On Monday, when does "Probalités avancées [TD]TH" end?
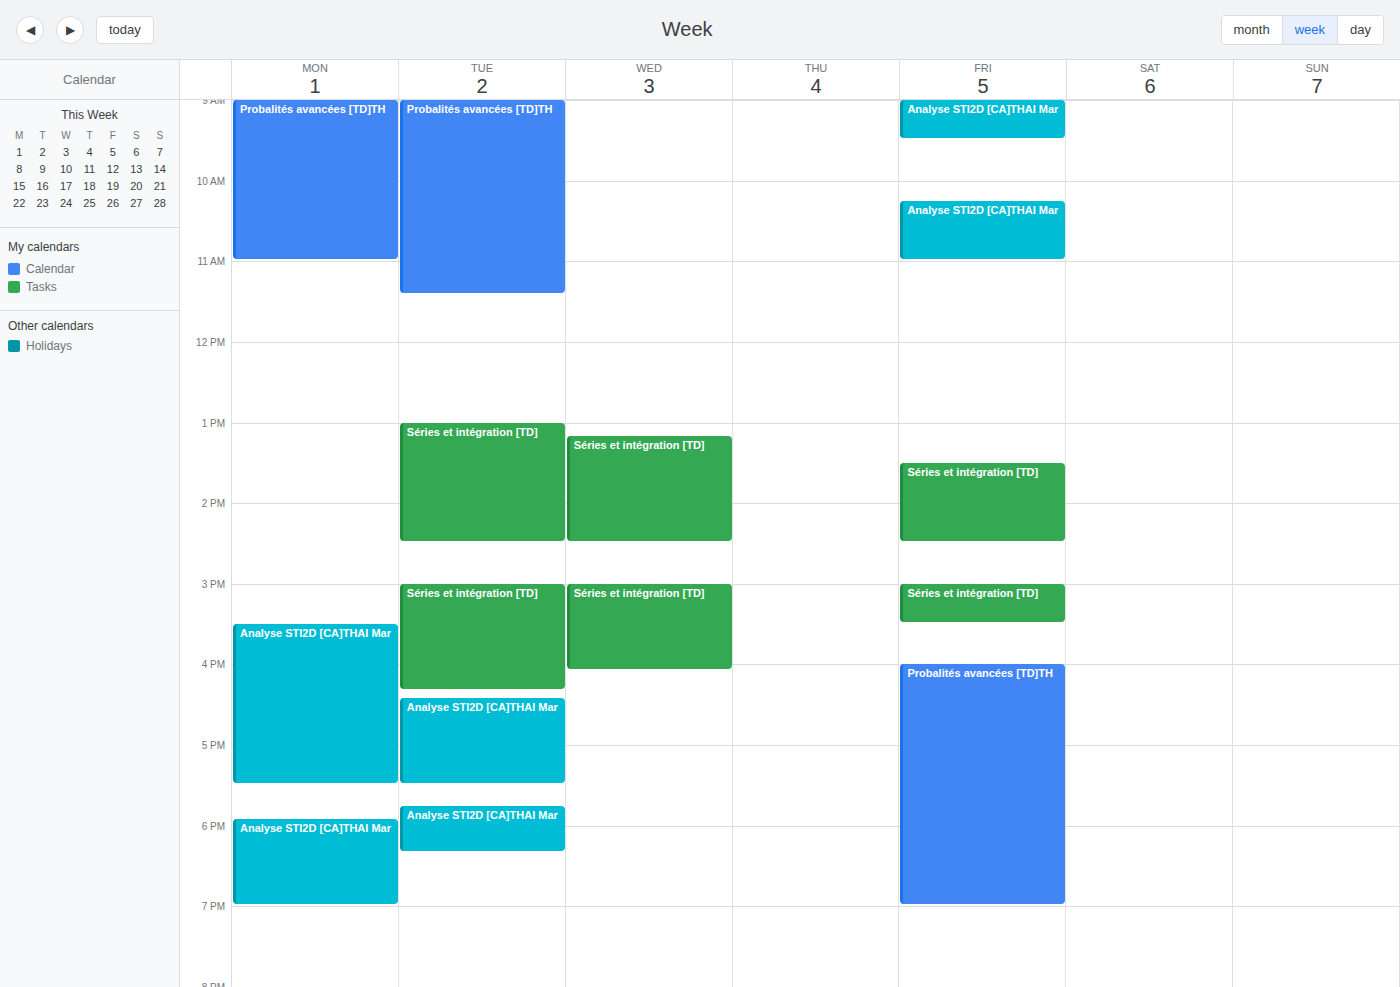
11:00 AM